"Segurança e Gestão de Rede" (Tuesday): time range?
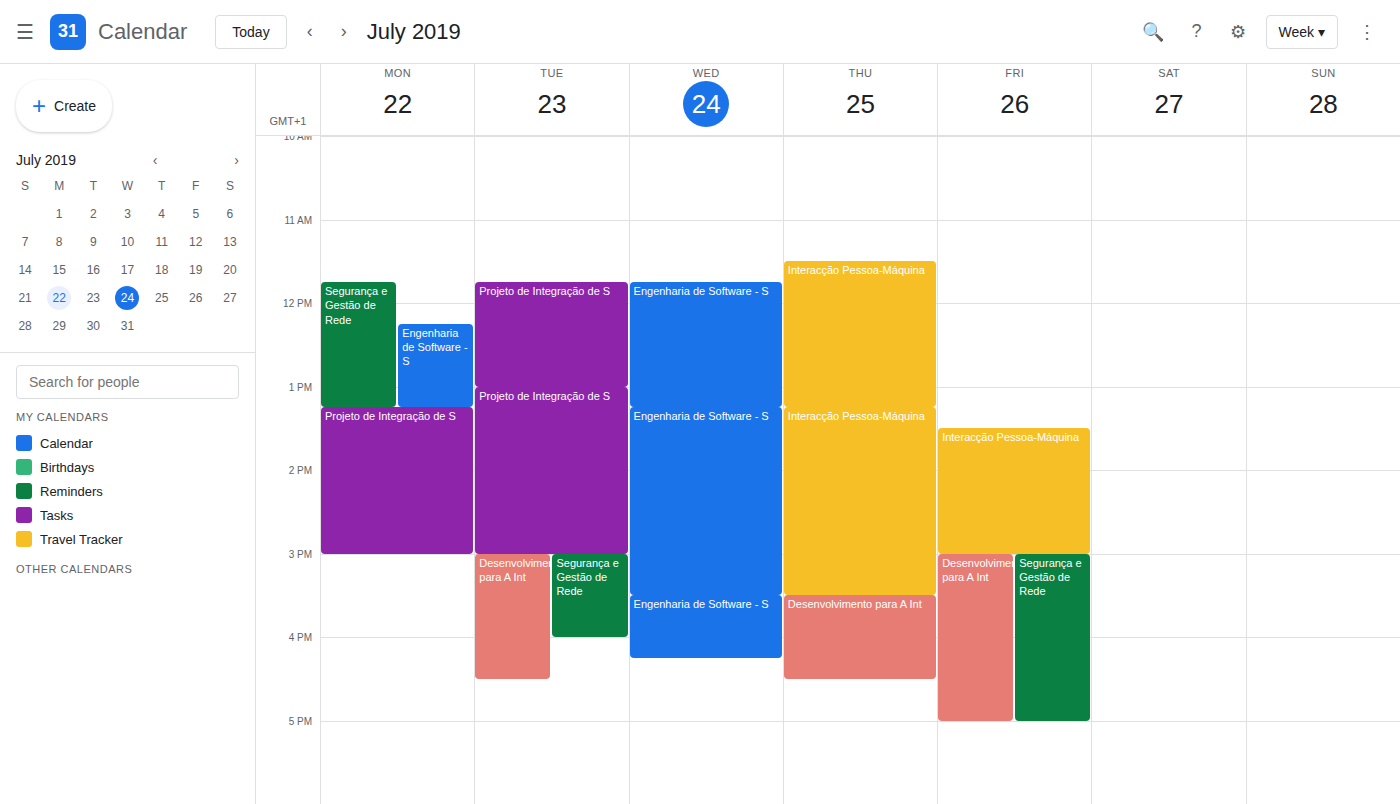
3:00 PM to 4:00 PM